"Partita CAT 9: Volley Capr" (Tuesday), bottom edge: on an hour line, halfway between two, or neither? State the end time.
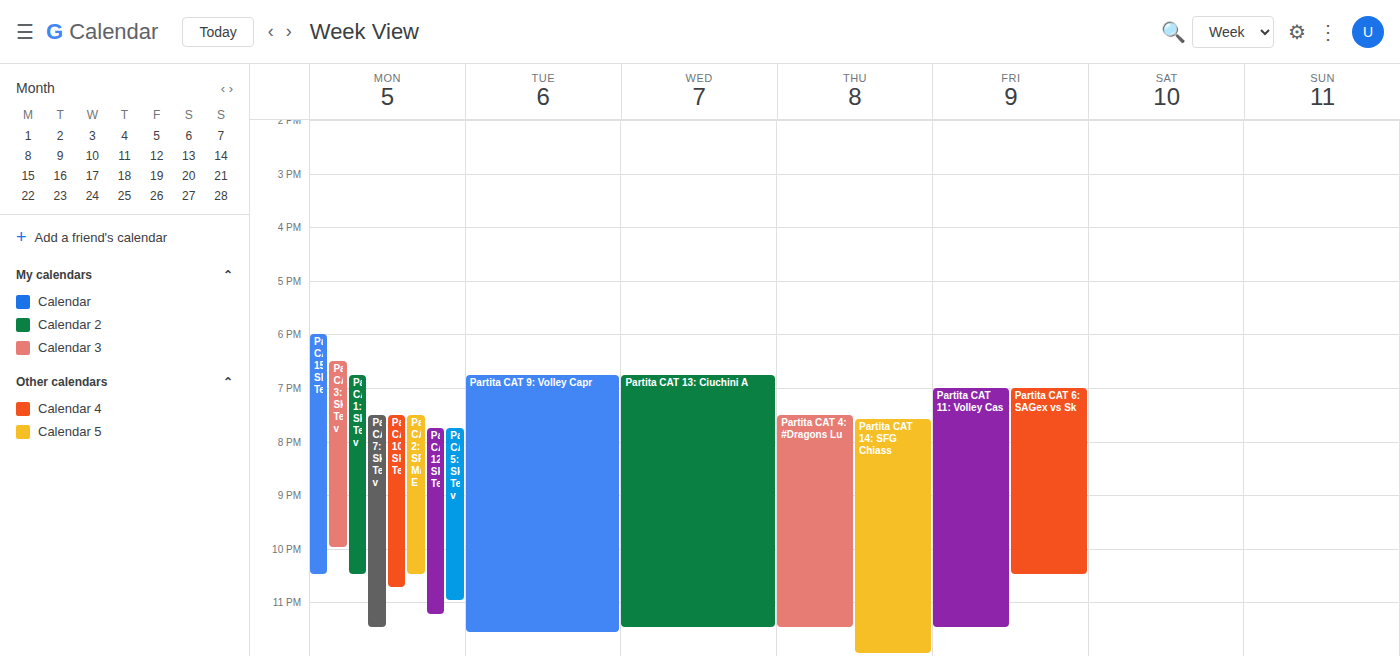
11:35 PM -- neither: 35 minutes below the 11 PM line and 25 minutes above the 12 AM line.